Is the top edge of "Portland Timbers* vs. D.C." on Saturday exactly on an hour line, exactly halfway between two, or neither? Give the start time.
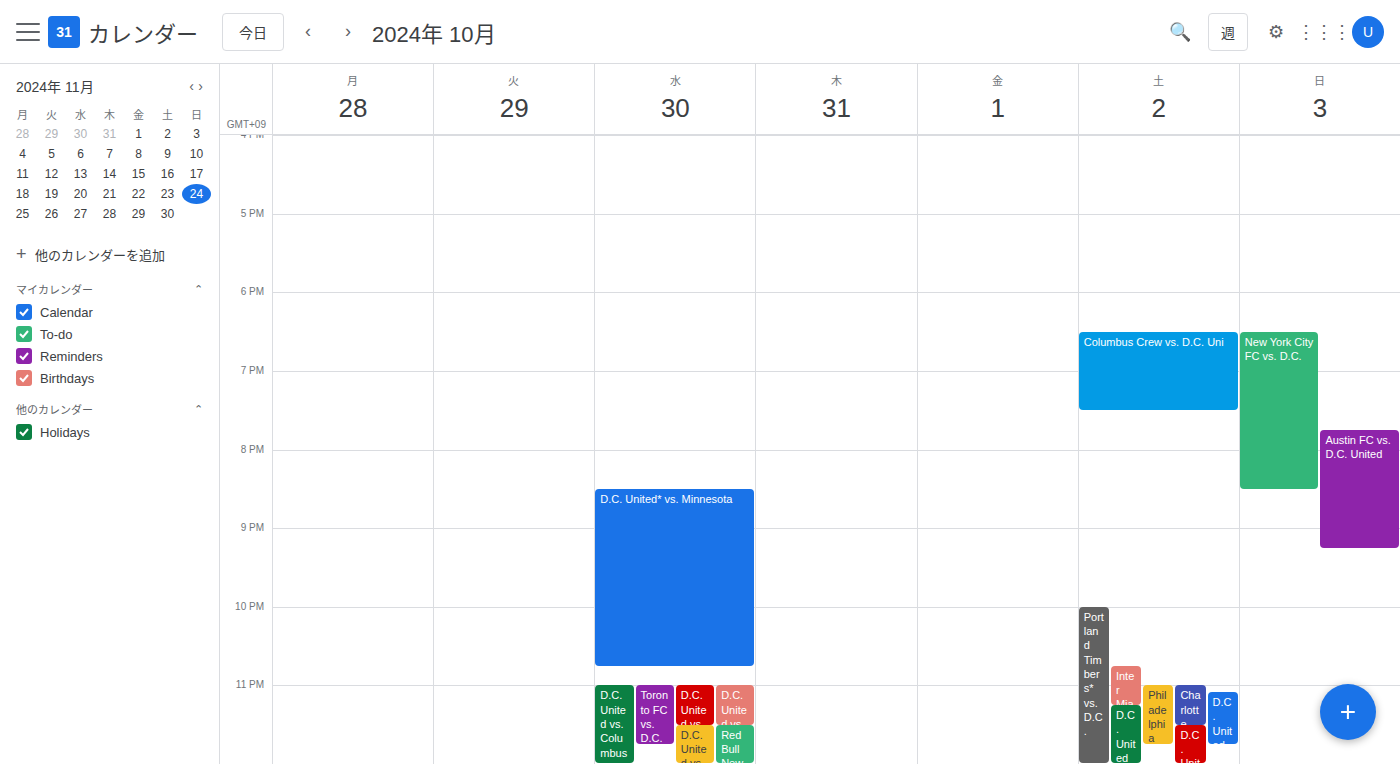
10:00 PM -- exactly on the 10 PM line.